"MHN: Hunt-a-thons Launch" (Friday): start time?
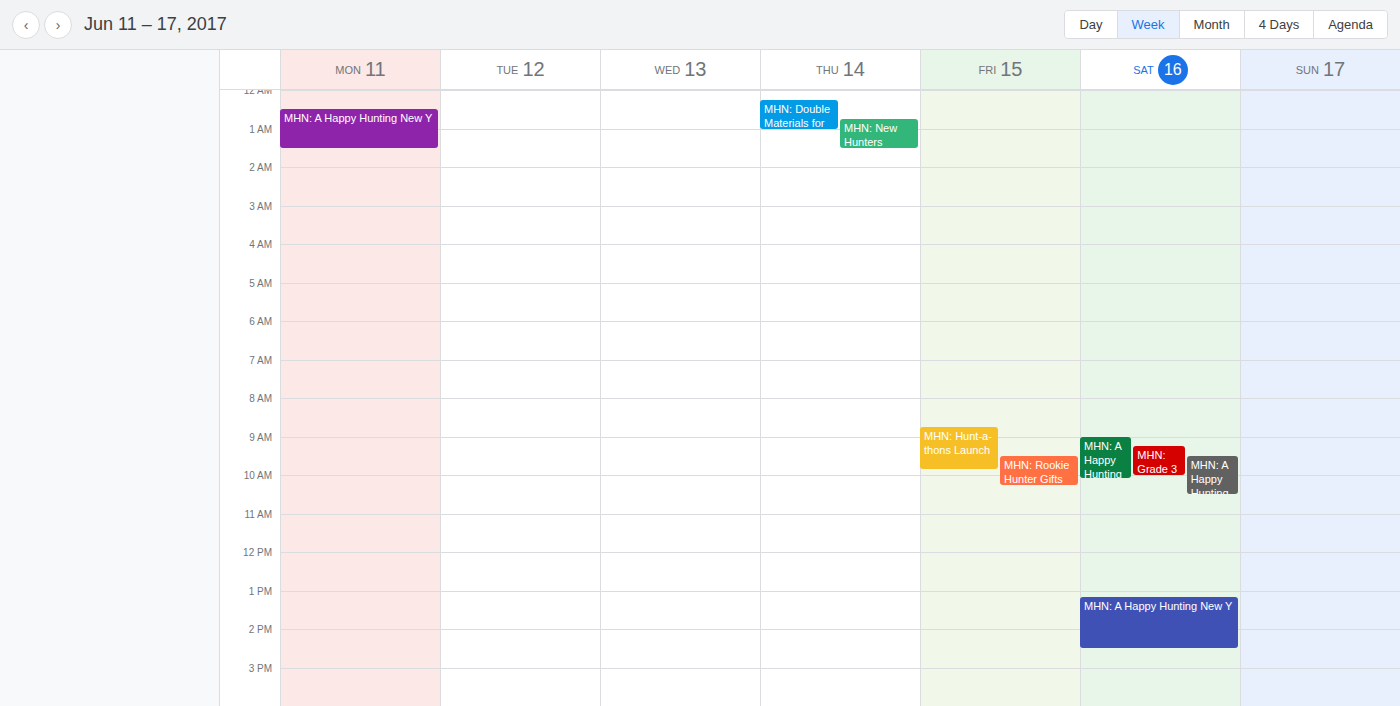
8:45 AM